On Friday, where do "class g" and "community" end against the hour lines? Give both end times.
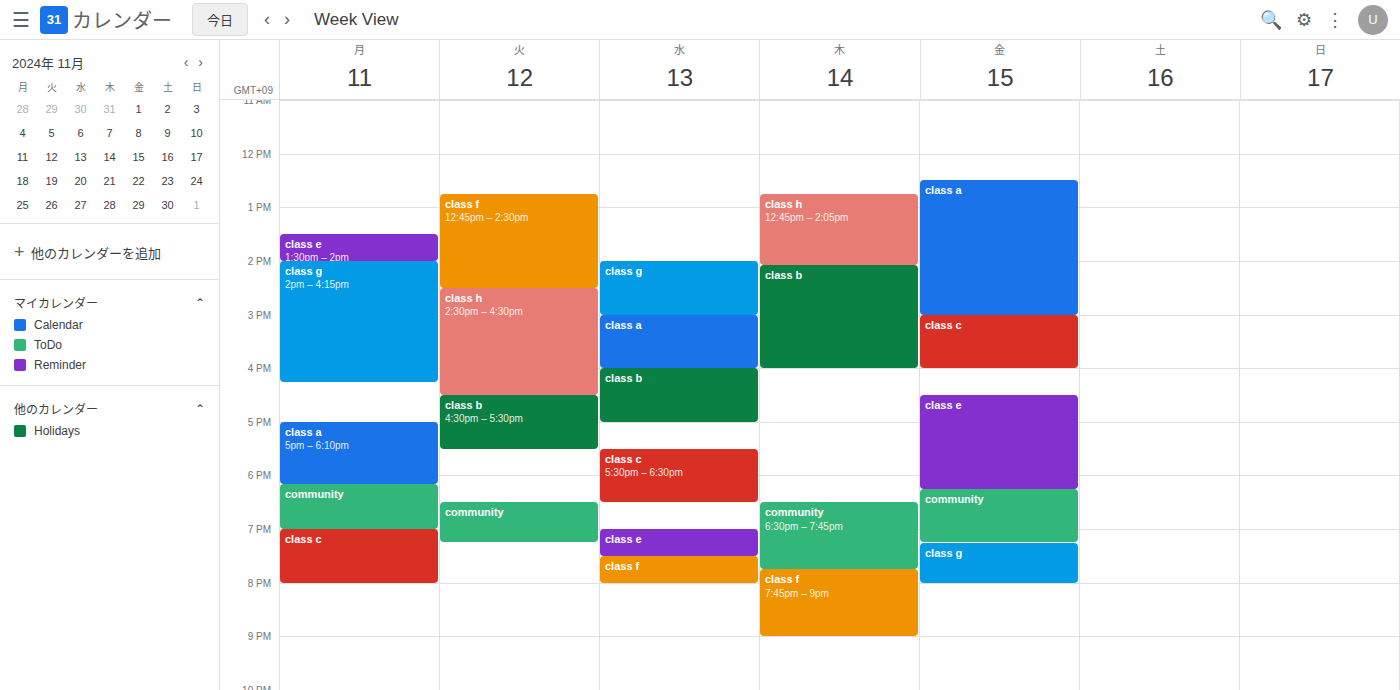
"class g": 8:00 PM, exactly on the 8 PM line. "community": 7:15 PM, neither: a quarter of the way from the 7 PM line to the 8 PM line.